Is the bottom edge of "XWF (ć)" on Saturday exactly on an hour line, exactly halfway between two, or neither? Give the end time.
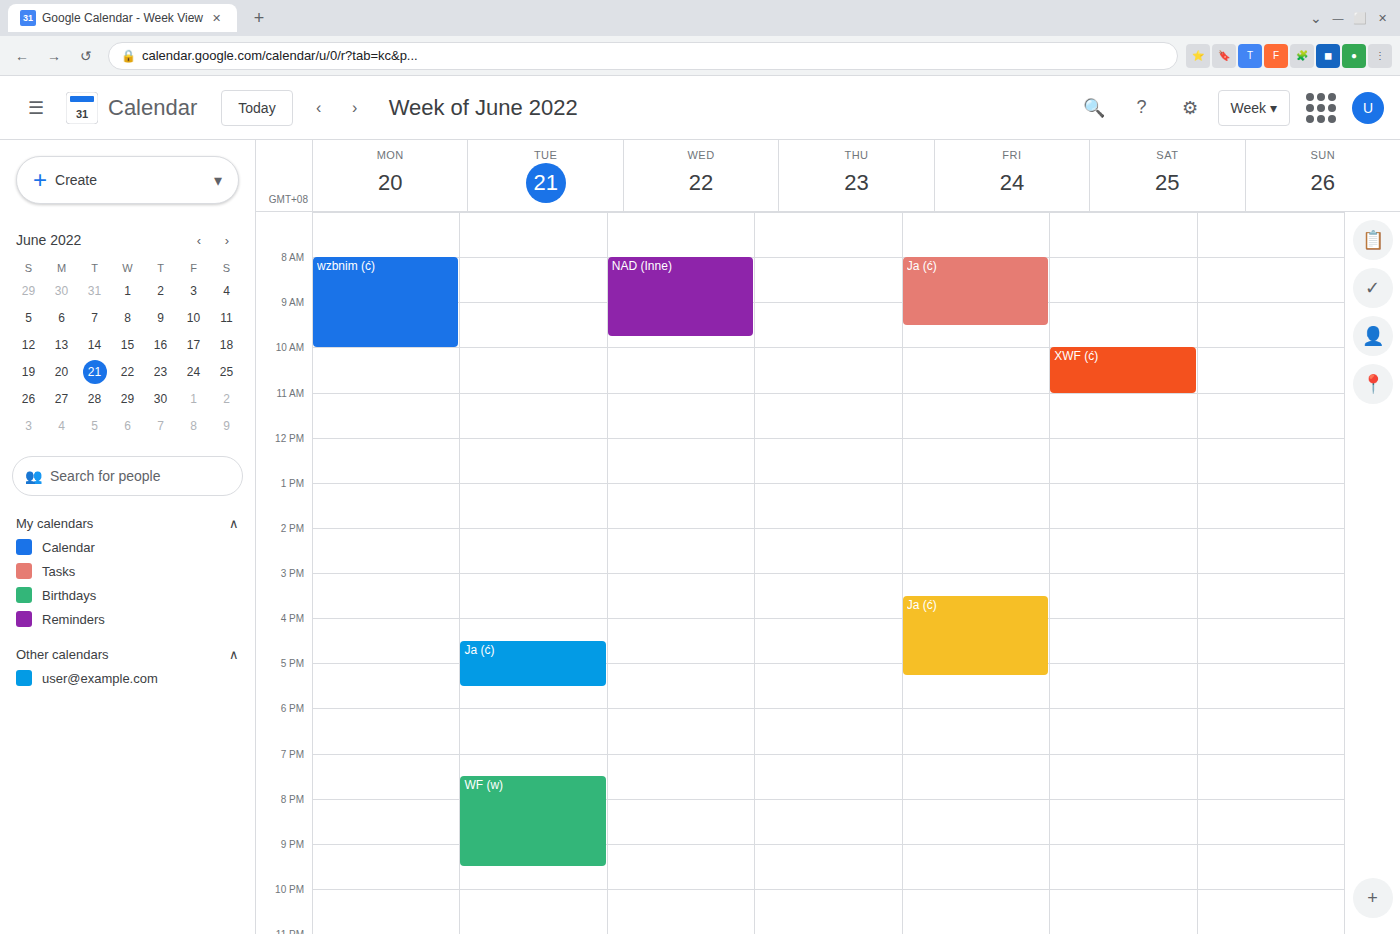
11:00 AM -- exactly on the 11 AM line.